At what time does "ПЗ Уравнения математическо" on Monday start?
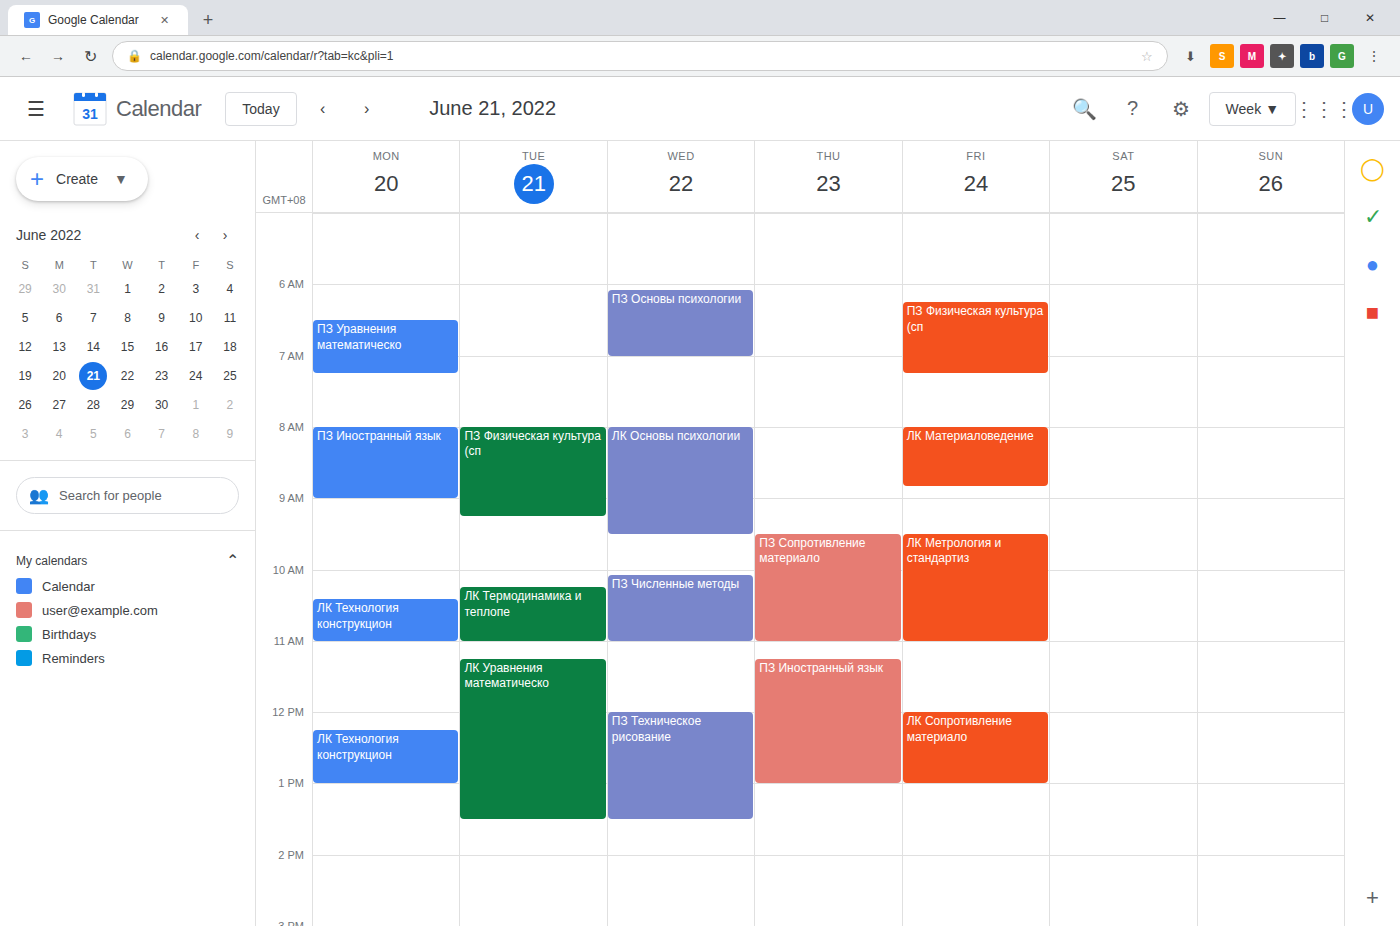
06:30